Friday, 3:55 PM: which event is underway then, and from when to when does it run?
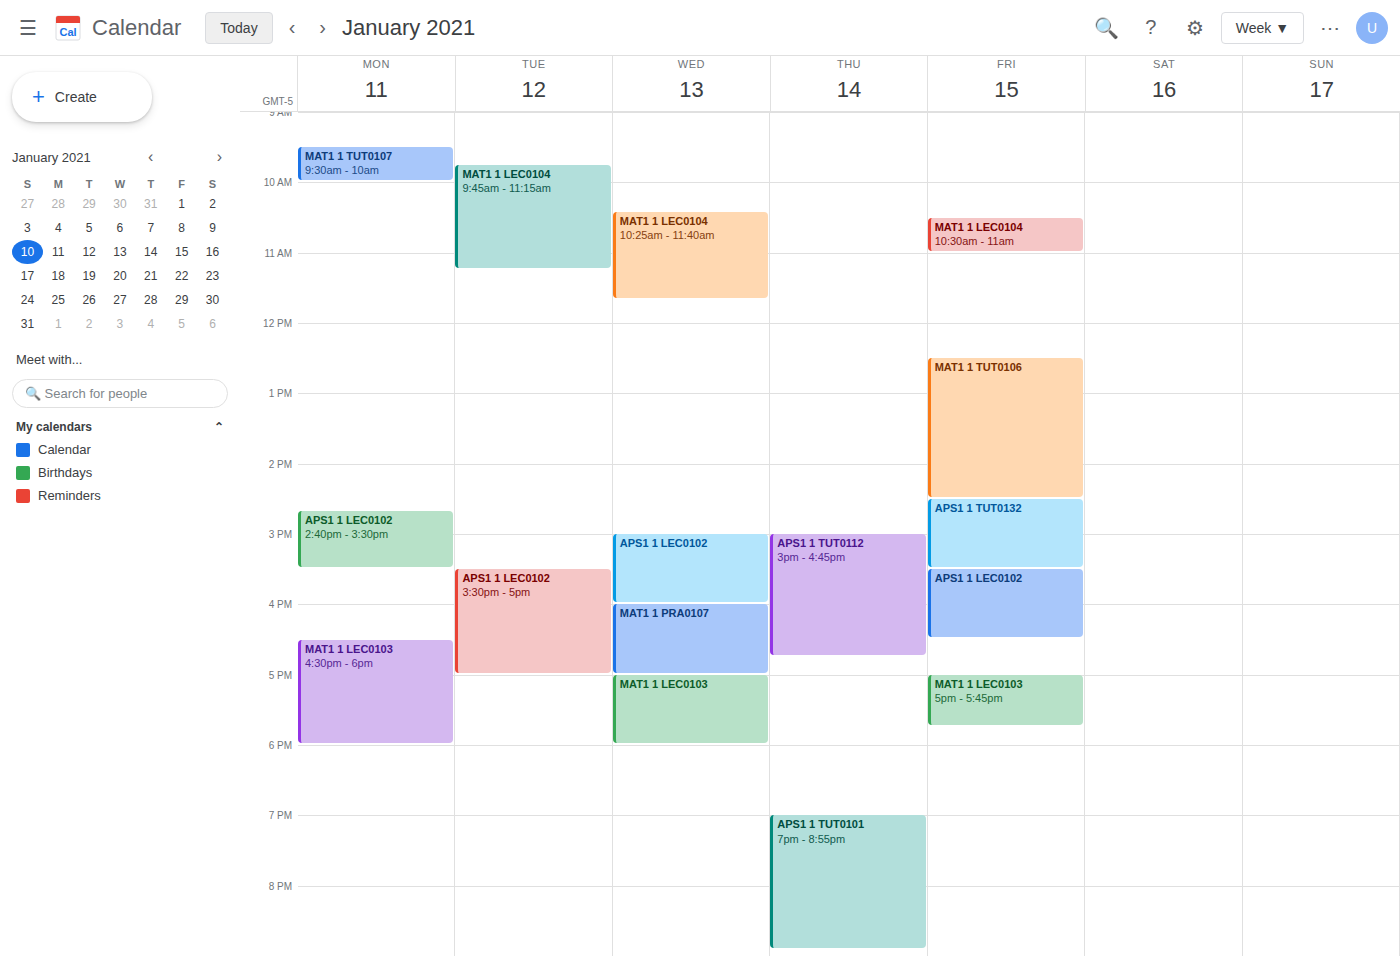
"APS1 1 LEC0102", 3:30 PM to 4:30 PM